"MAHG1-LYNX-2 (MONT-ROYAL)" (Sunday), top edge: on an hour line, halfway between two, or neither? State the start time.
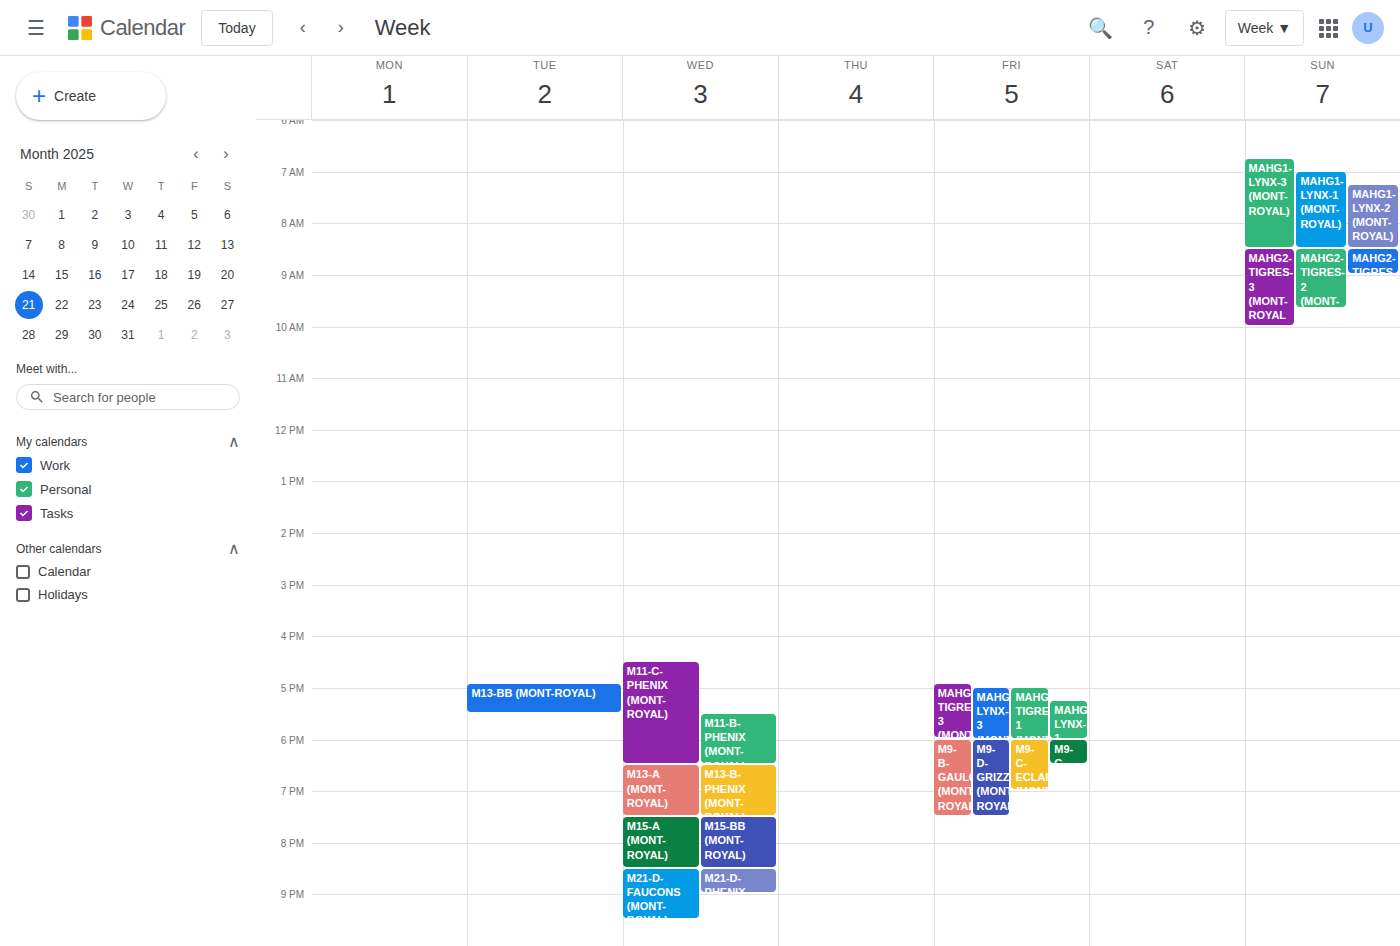
7:15 AM -- neither: a quarter of the way from the 7 AM line to the 8 AM line.